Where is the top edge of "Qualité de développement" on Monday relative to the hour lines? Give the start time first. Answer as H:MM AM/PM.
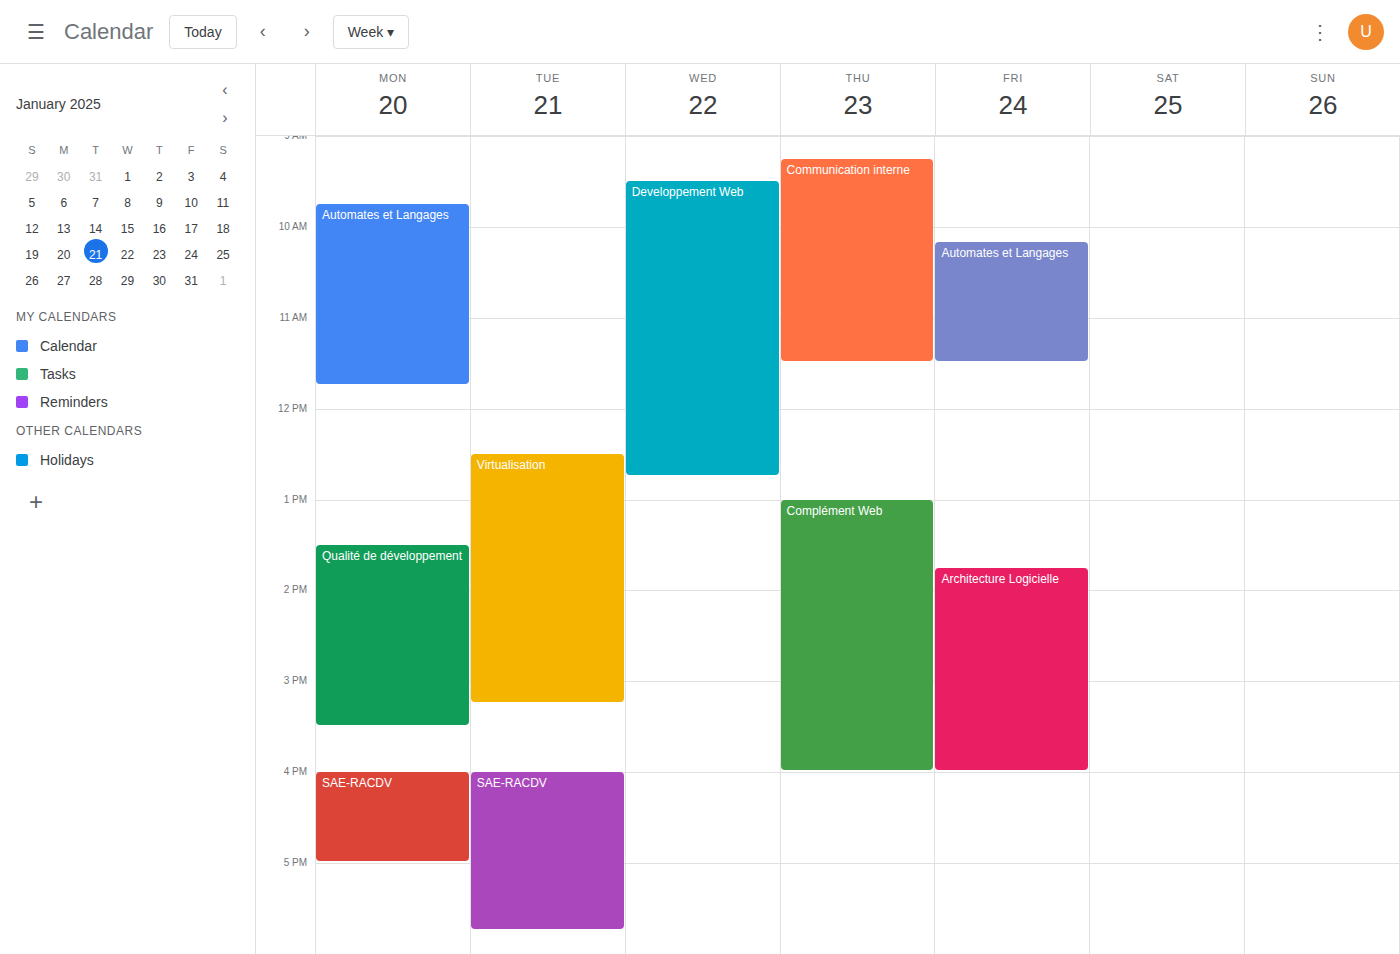
1:30 PM -- halfway between the 1 PM and 2 PM lines.